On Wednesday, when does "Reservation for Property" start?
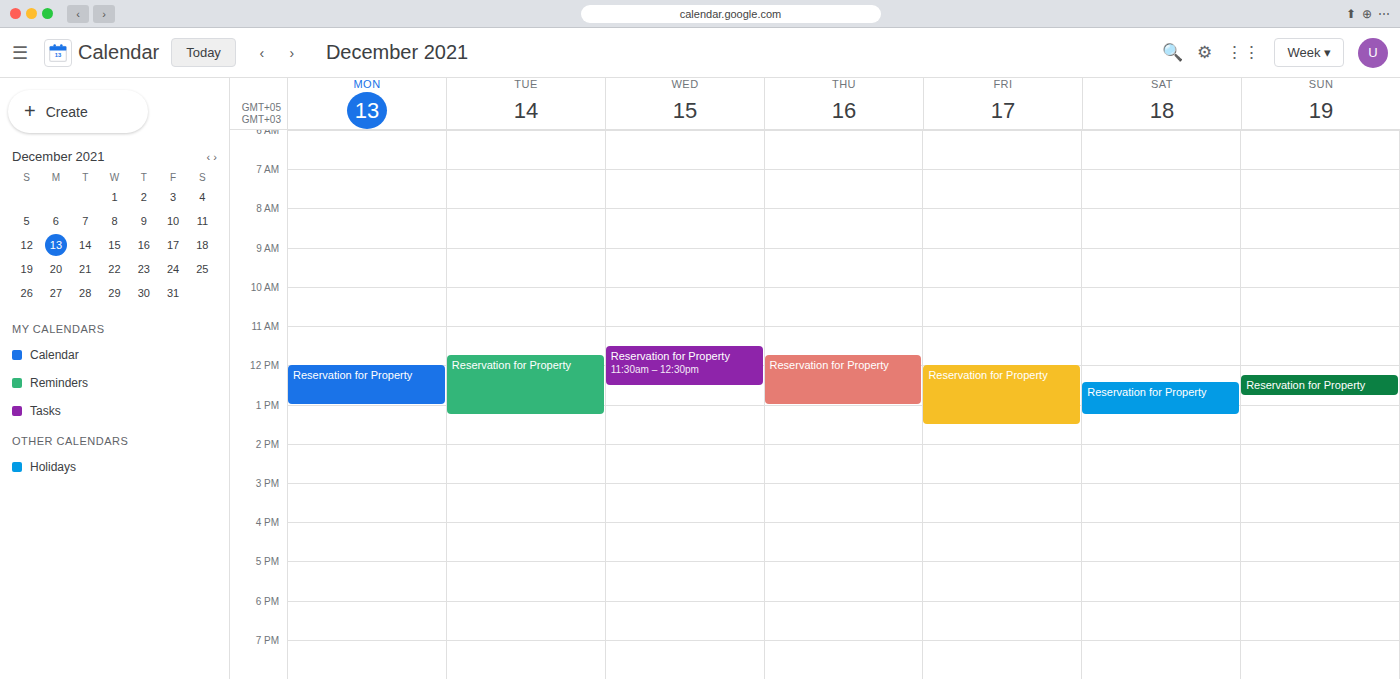
11:30 AM